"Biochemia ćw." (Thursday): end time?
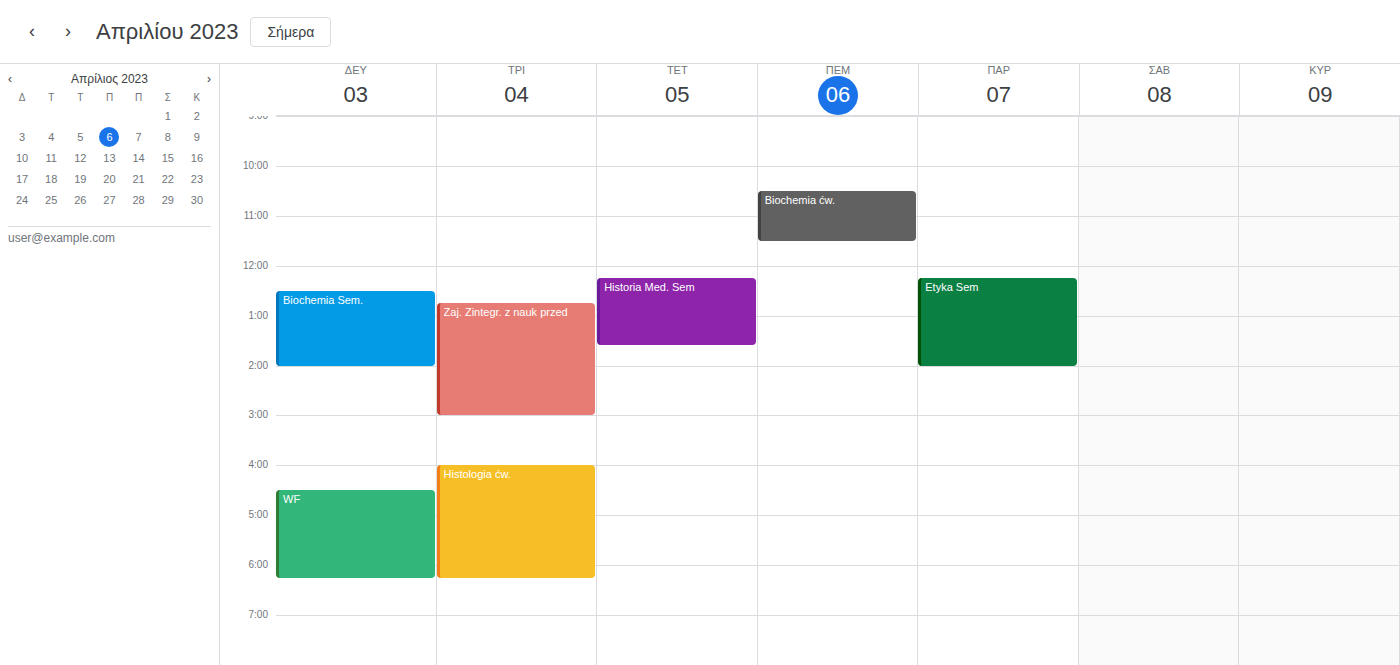
11:30 AM